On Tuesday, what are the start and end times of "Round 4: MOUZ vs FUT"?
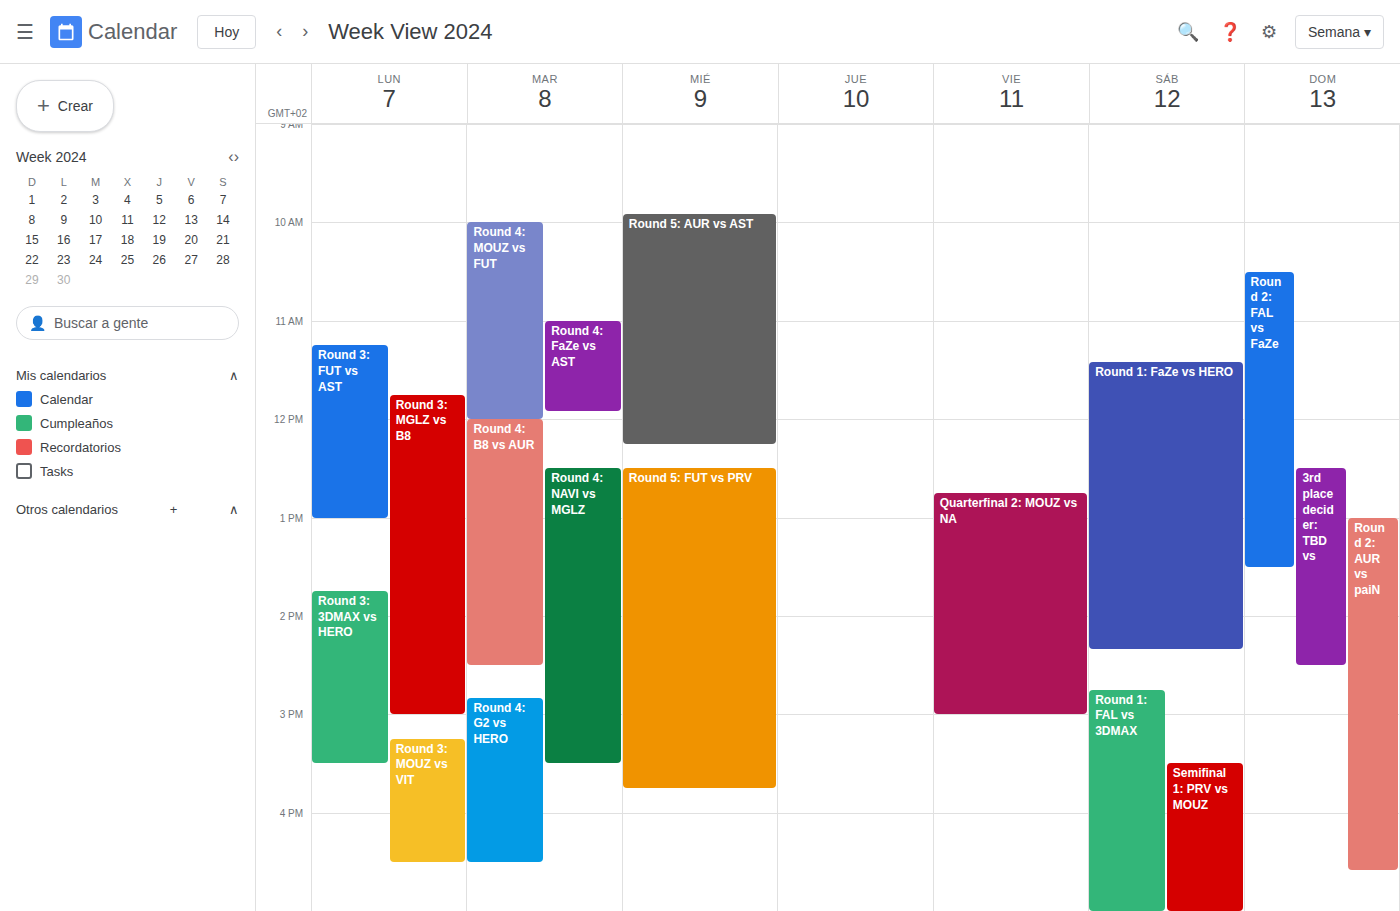
10:00 AM to 12:00 PM